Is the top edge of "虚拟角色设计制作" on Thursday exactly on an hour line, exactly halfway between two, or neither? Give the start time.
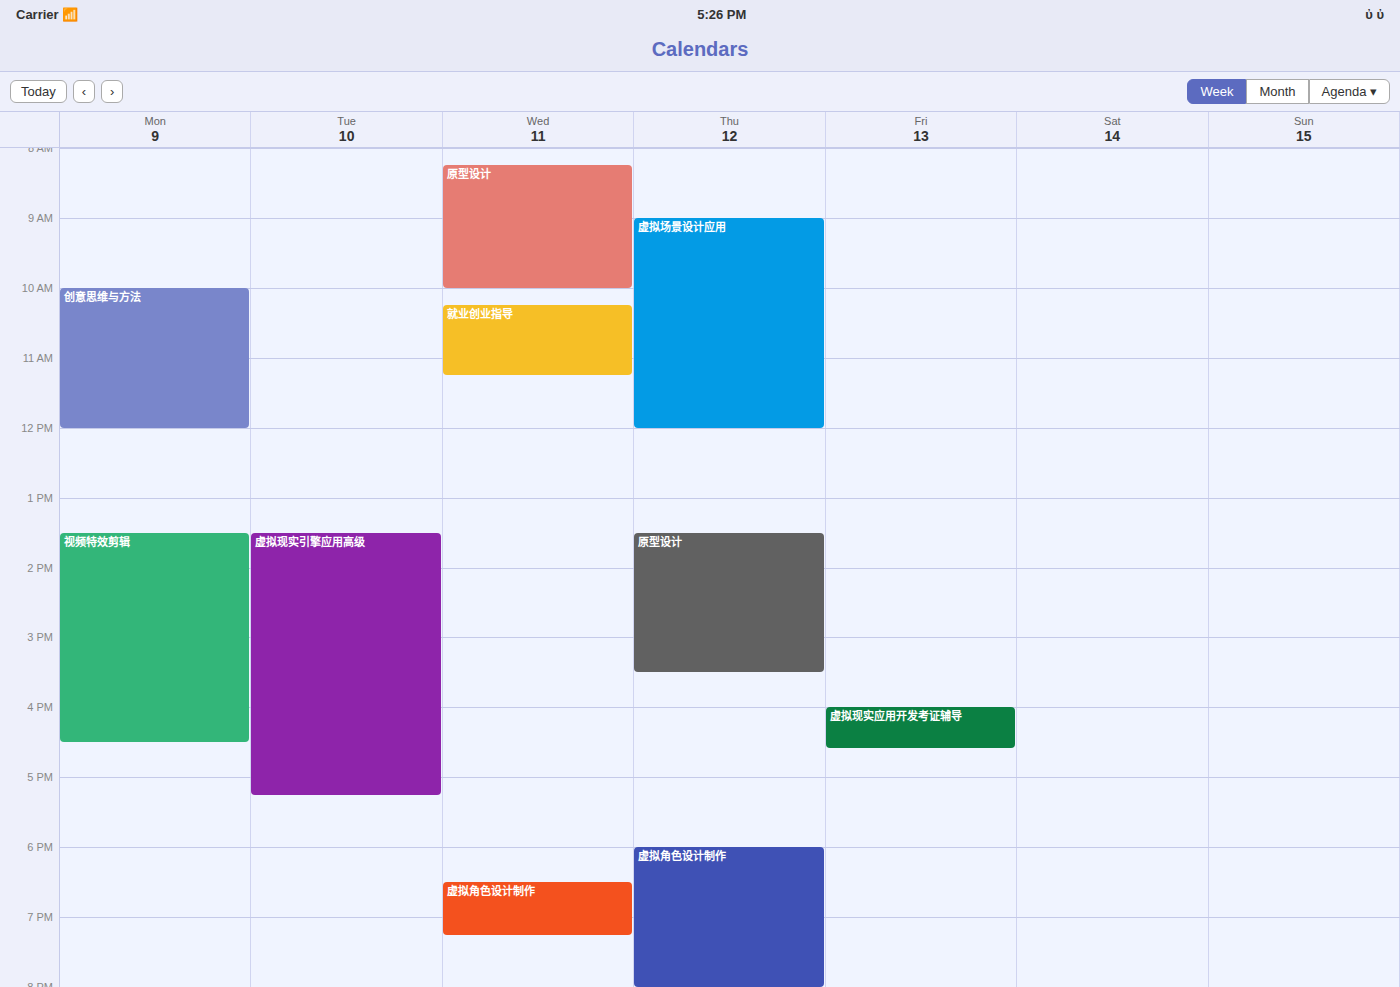
18:00 -- exactly on the 18:00 line.